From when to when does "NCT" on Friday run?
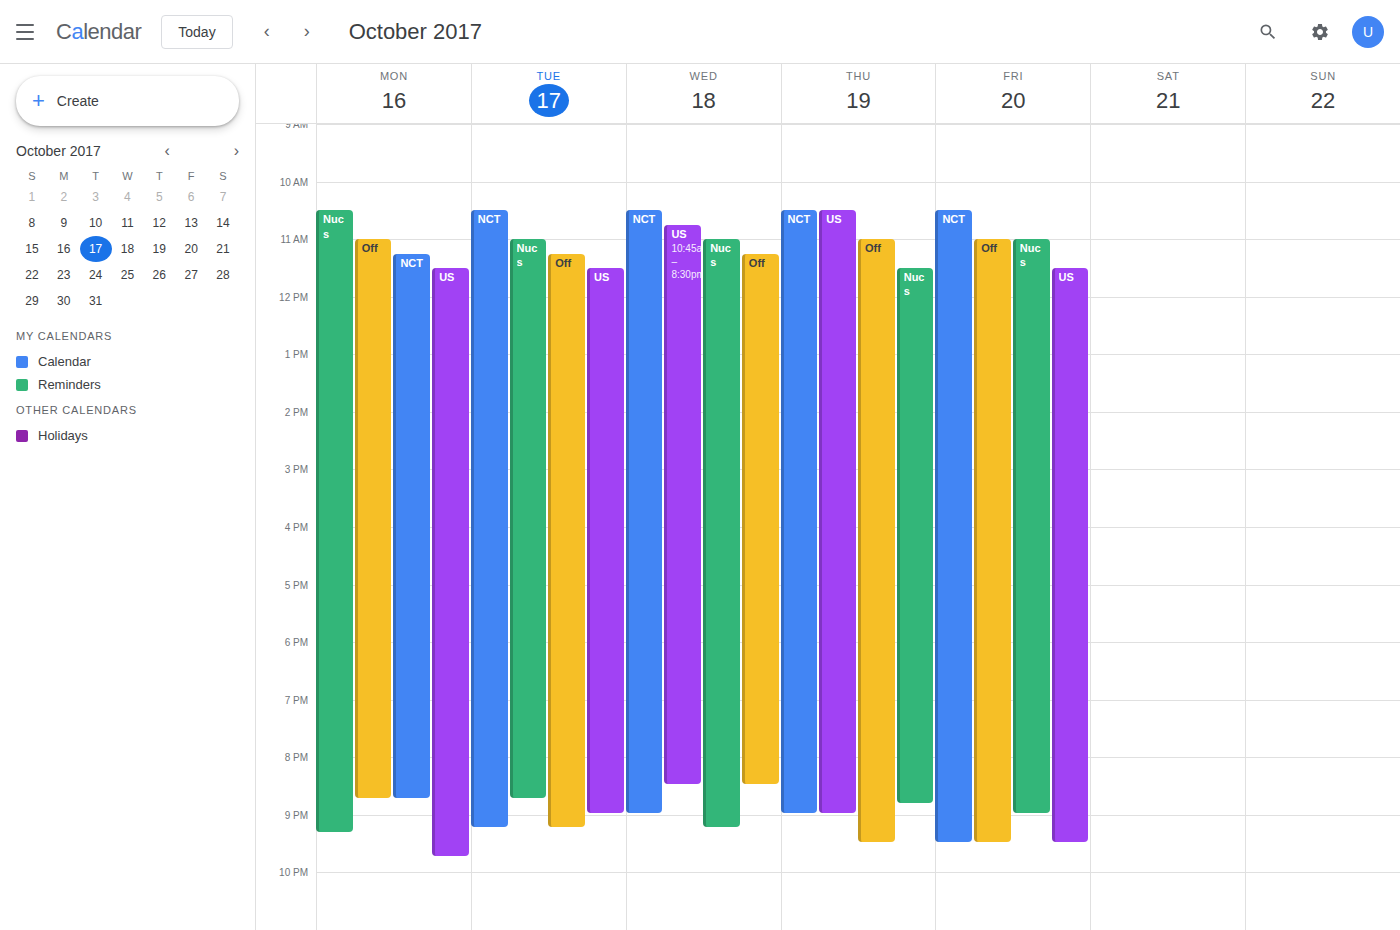
10:30 to 21:30